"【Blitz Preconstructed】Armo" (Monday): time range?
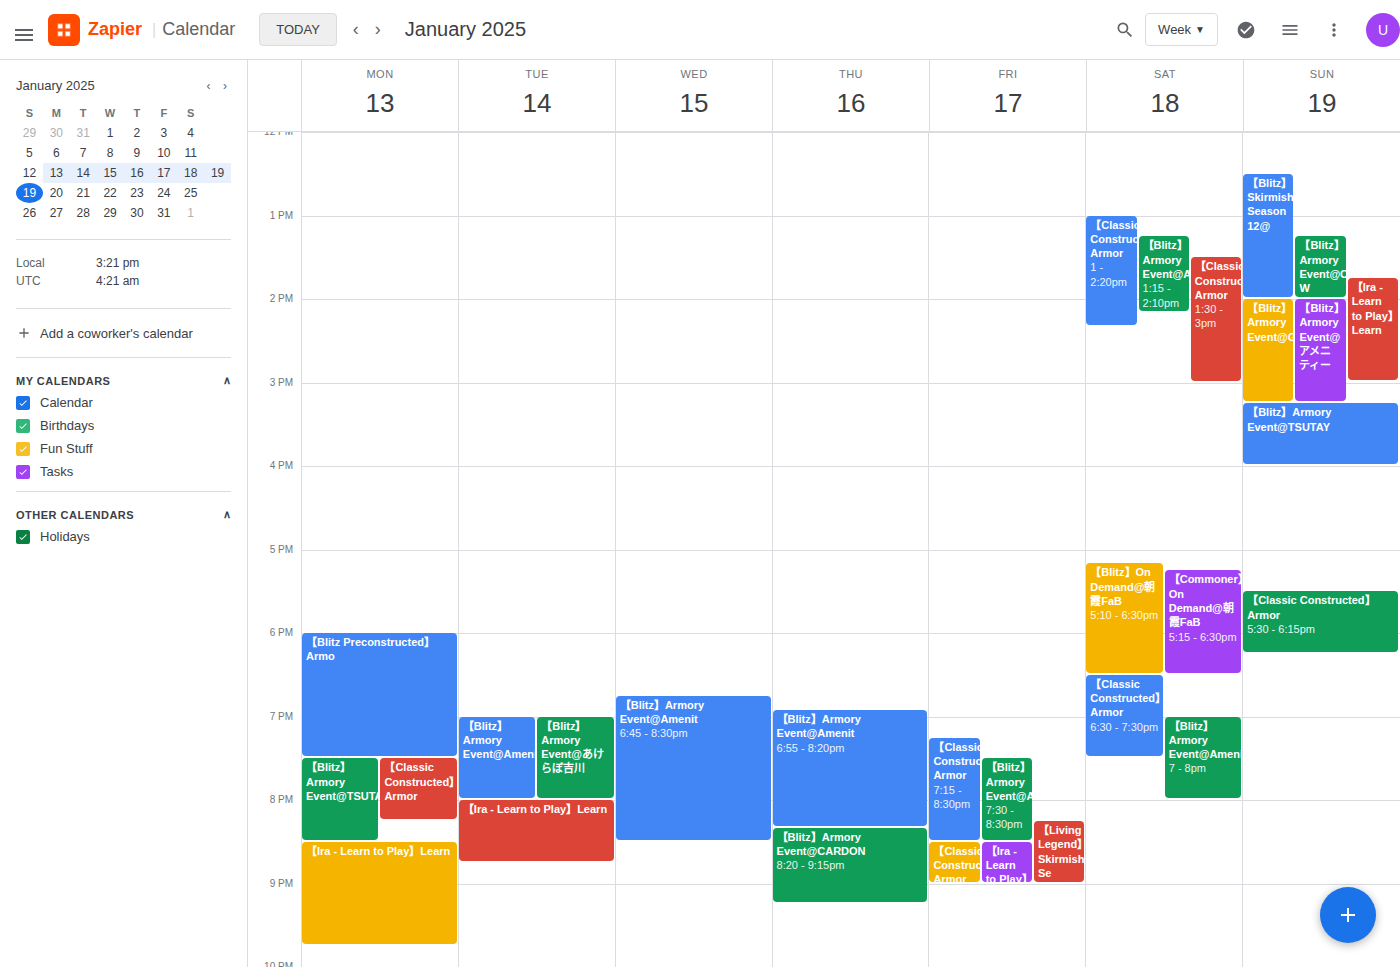
6:00 PM to 7:30 PM